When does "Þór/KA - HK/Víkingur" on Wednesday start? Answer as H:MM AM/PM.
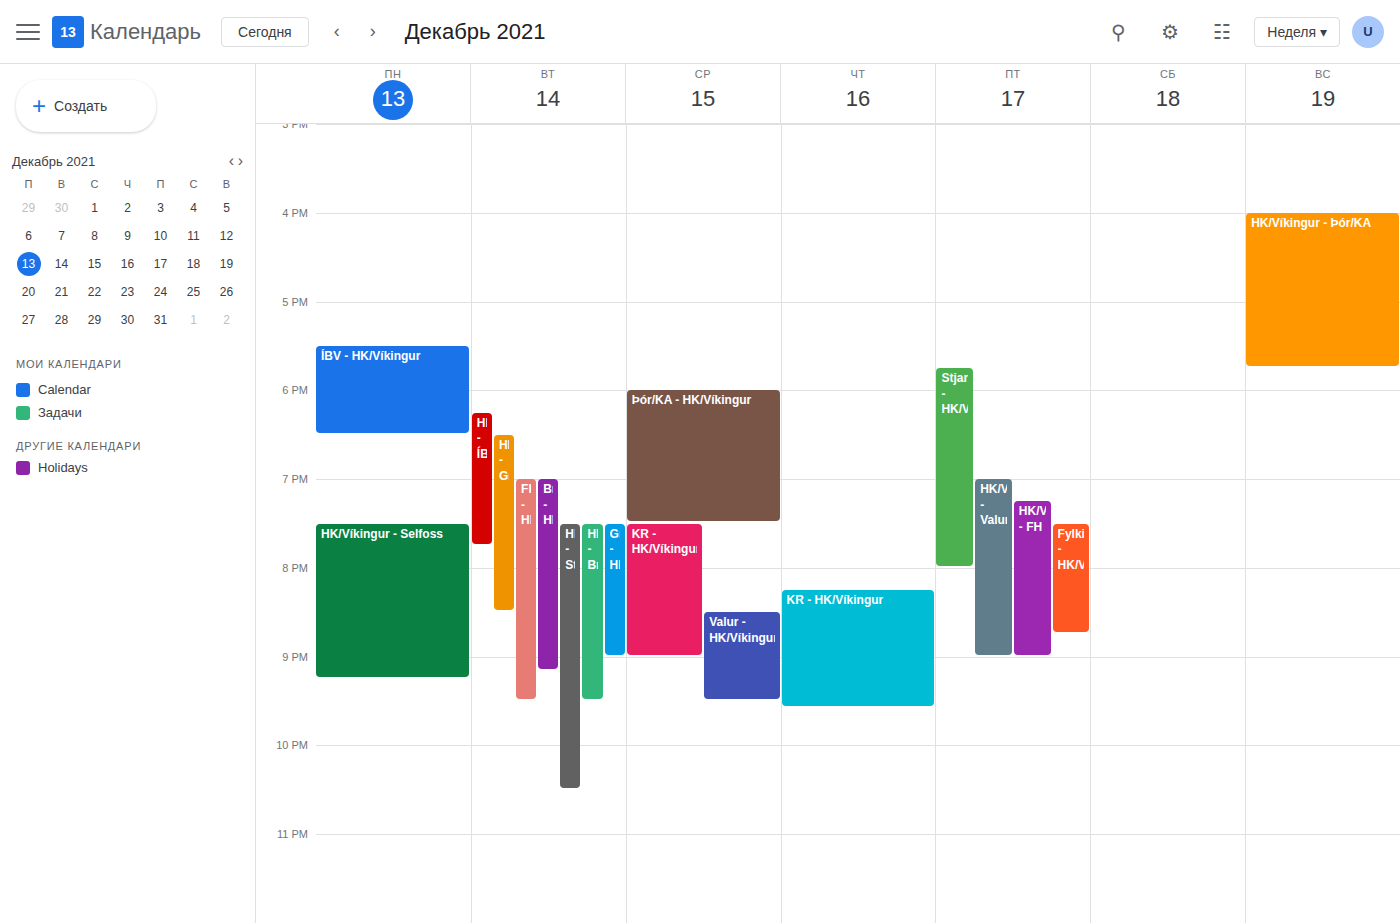
6:00 PM